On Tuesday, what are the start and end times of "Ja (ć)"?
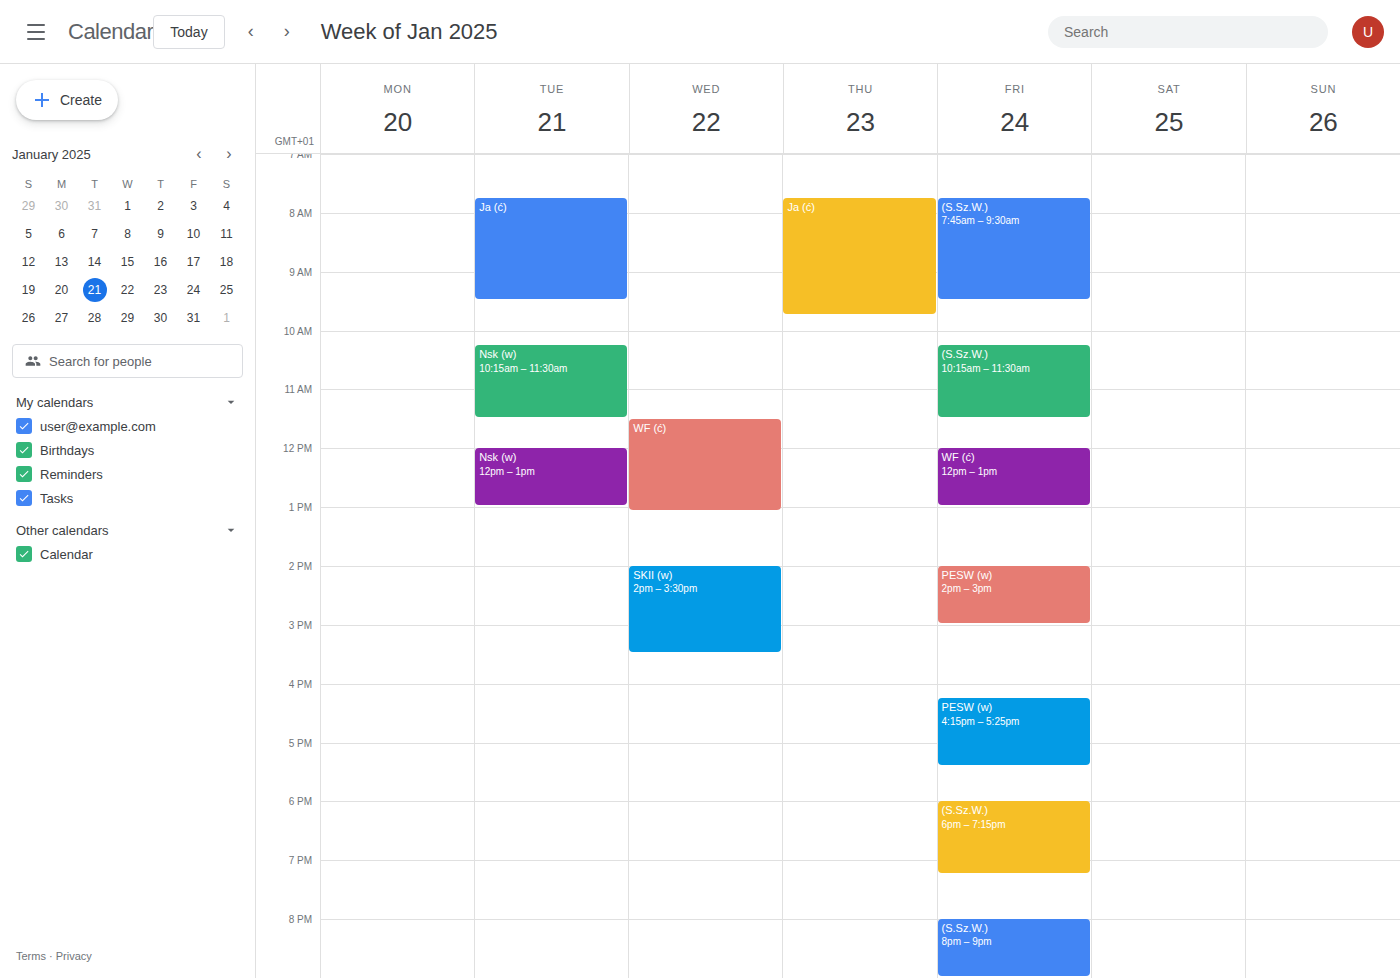
7:45 AM to 9:30 AM